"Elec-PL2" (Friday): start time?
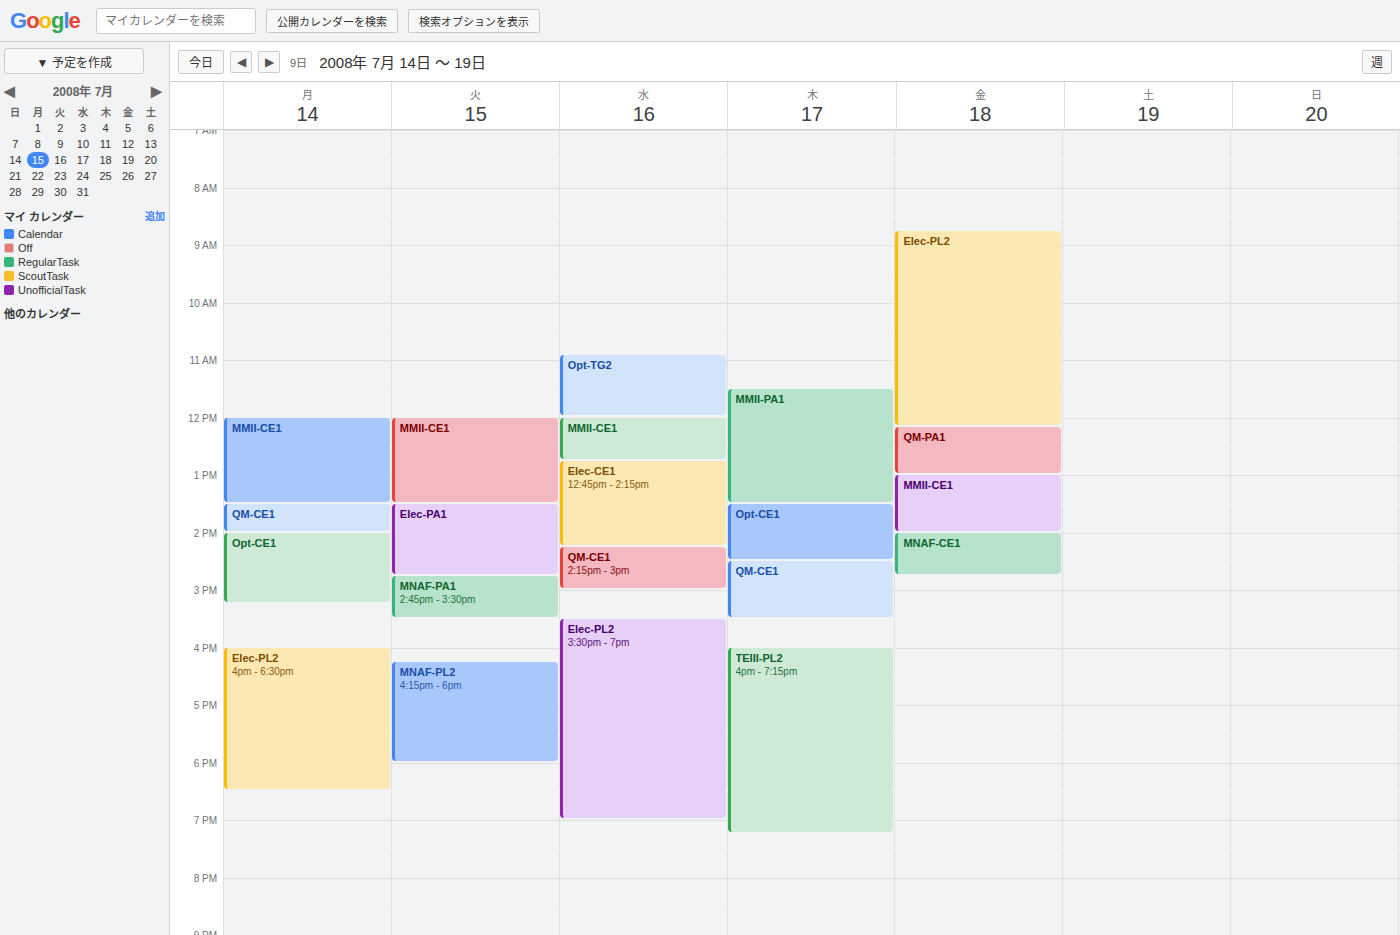
8:45 AM